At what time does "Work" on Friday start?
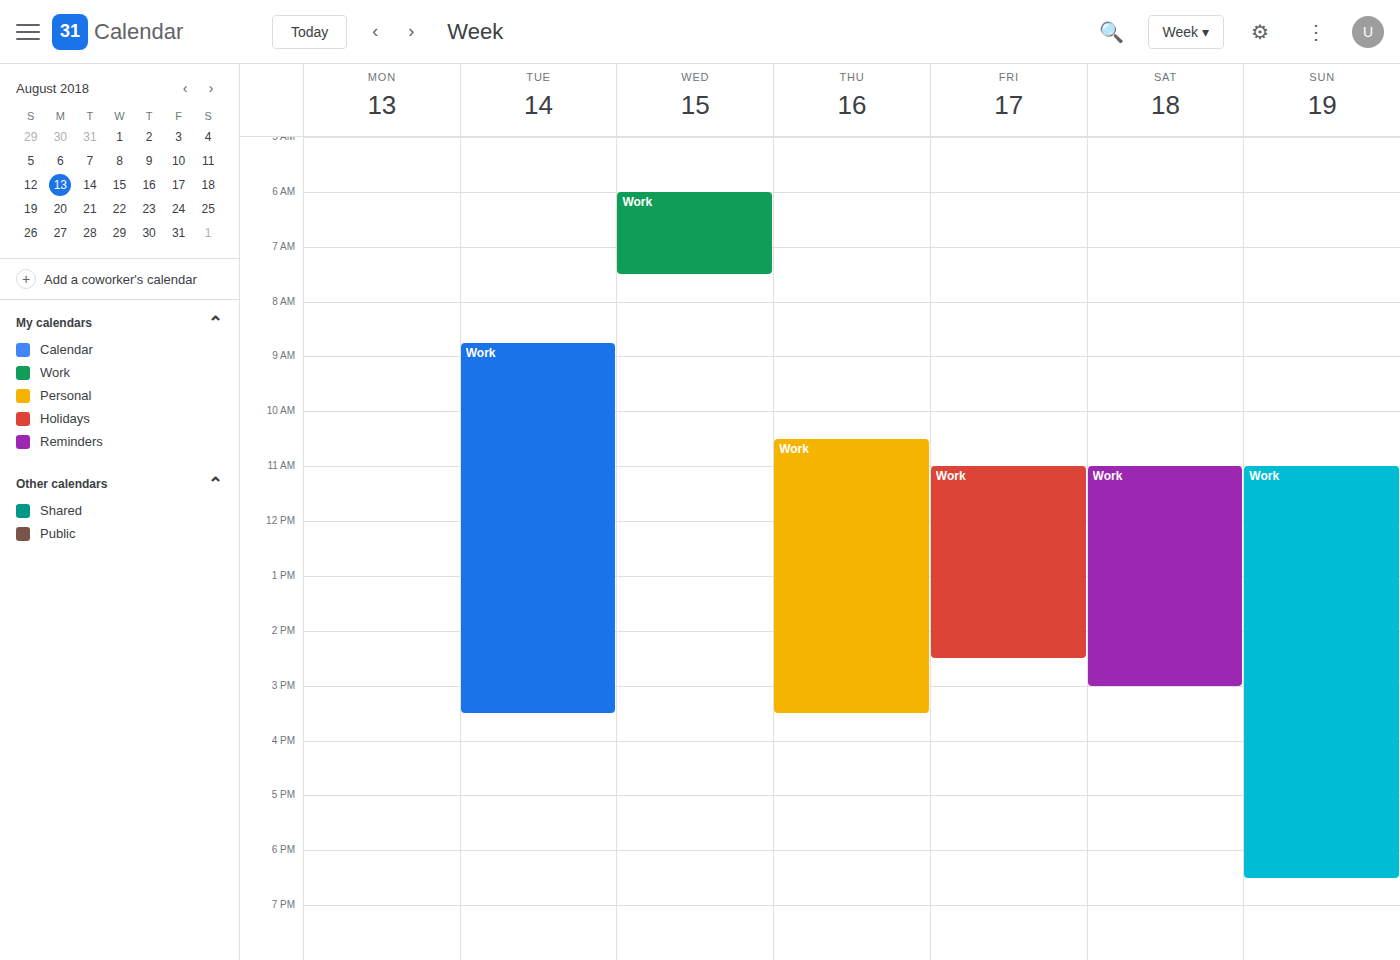
11:00